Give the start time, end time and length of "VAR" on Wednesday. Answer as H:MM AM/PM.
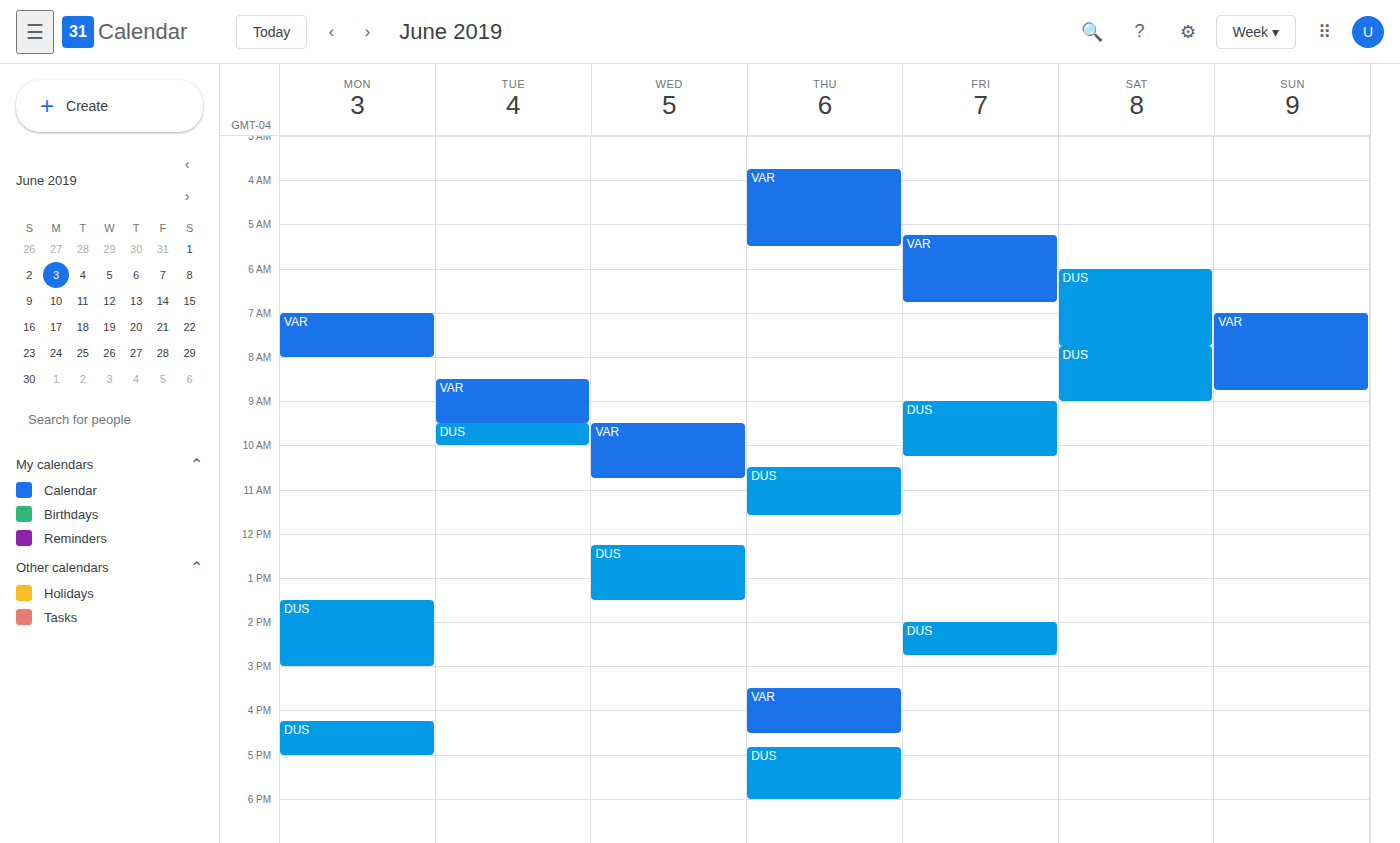
9:30 AM to 10:45 AM, 1 hour 15 minutes